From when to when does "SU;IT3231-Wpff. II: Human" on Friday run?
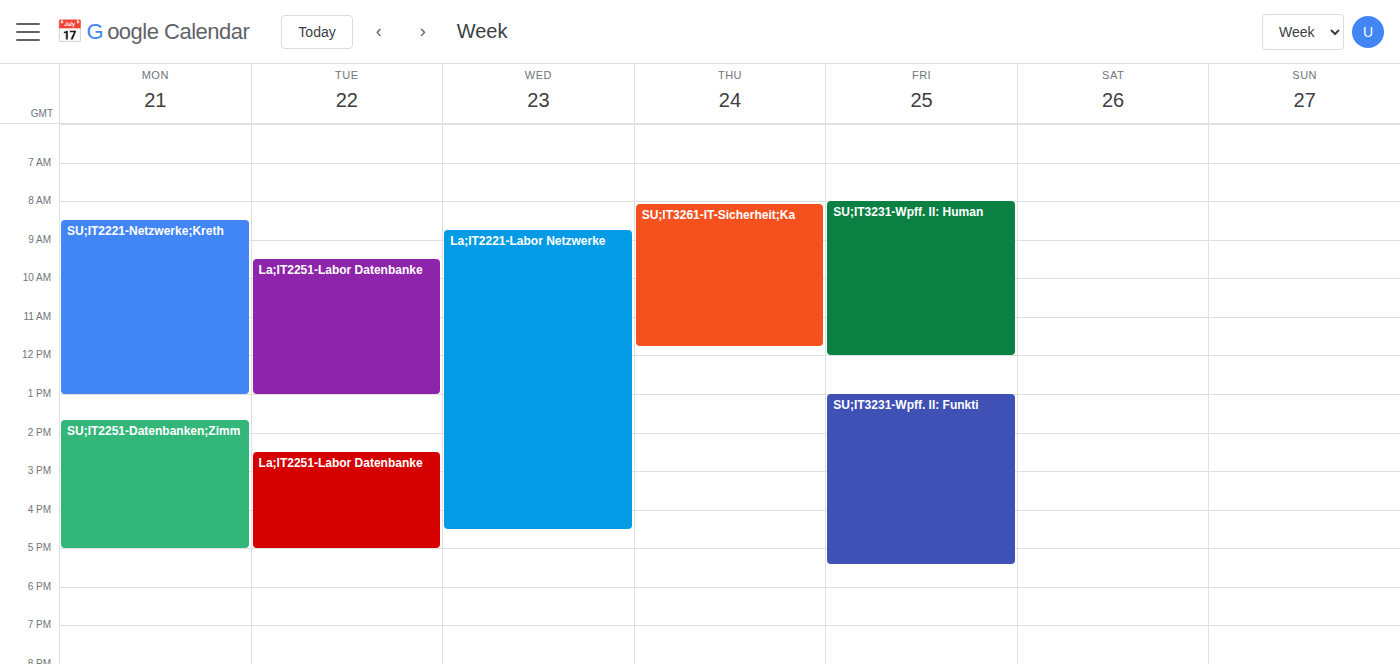
8:00 AM to 12:00 PM